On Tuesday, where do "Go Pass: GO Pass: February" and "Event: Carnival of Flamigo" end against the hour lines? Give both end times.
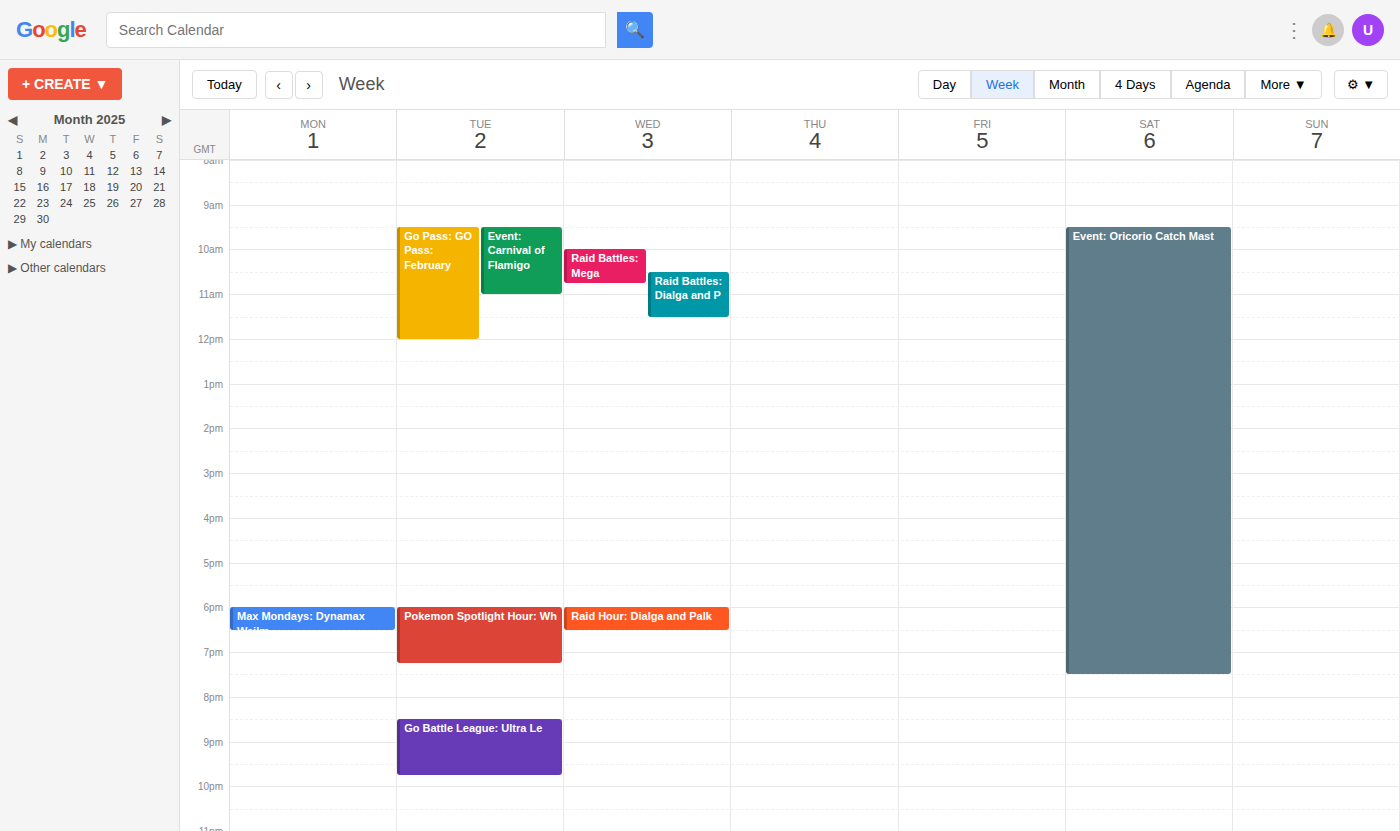
"Go Pass: GO Pass: February": 12:00 PM, exactly on the 12 PM line. "Event: Carnival of Flamigo": 11:00 AM, exactly on the 11 AM line.